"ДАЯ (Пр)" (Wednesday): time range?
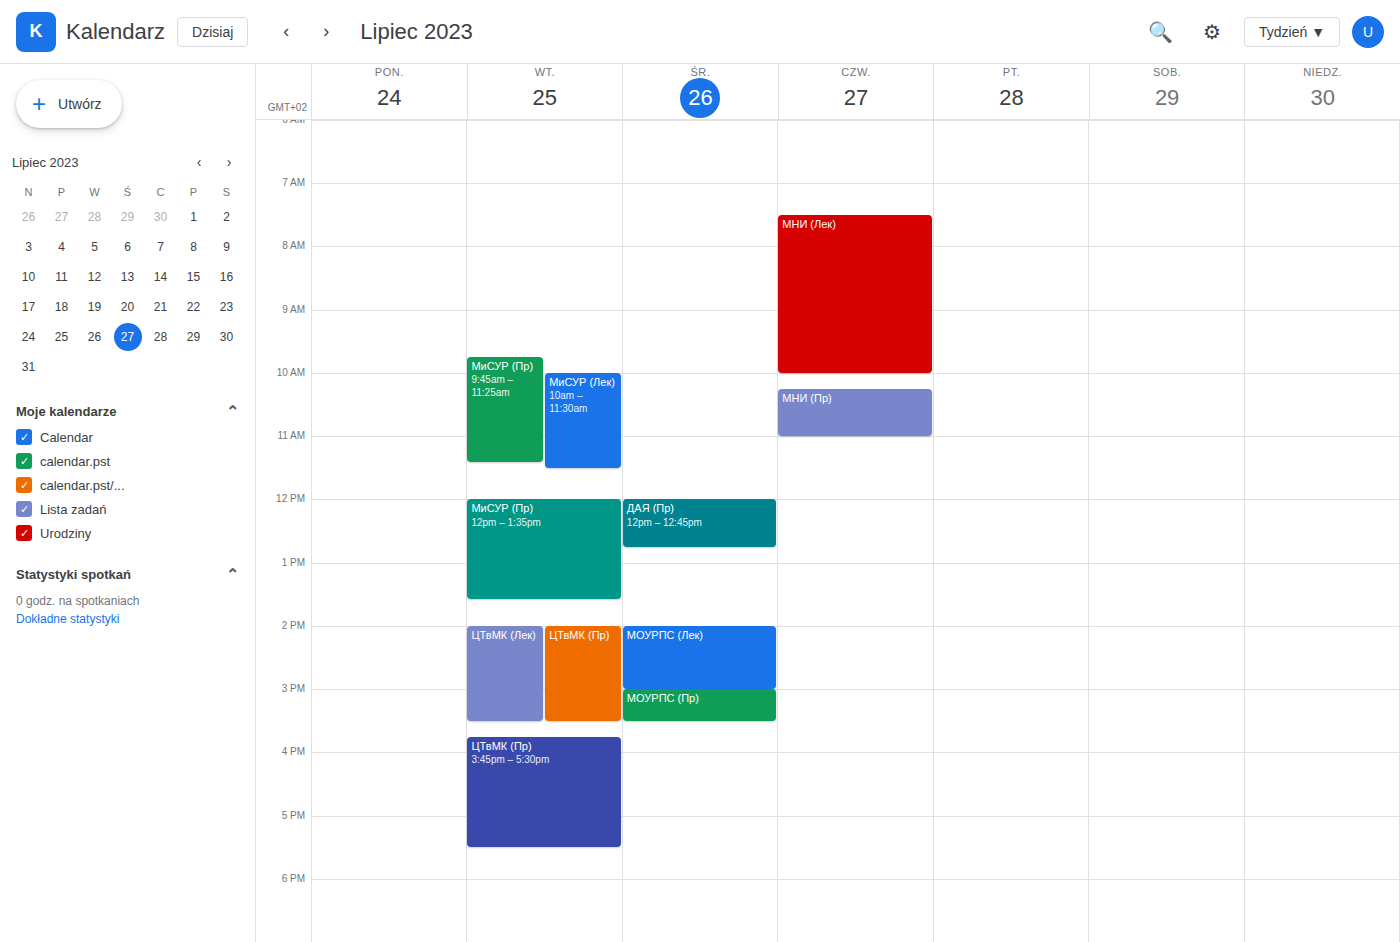
12:00 PM to 12:45 PM